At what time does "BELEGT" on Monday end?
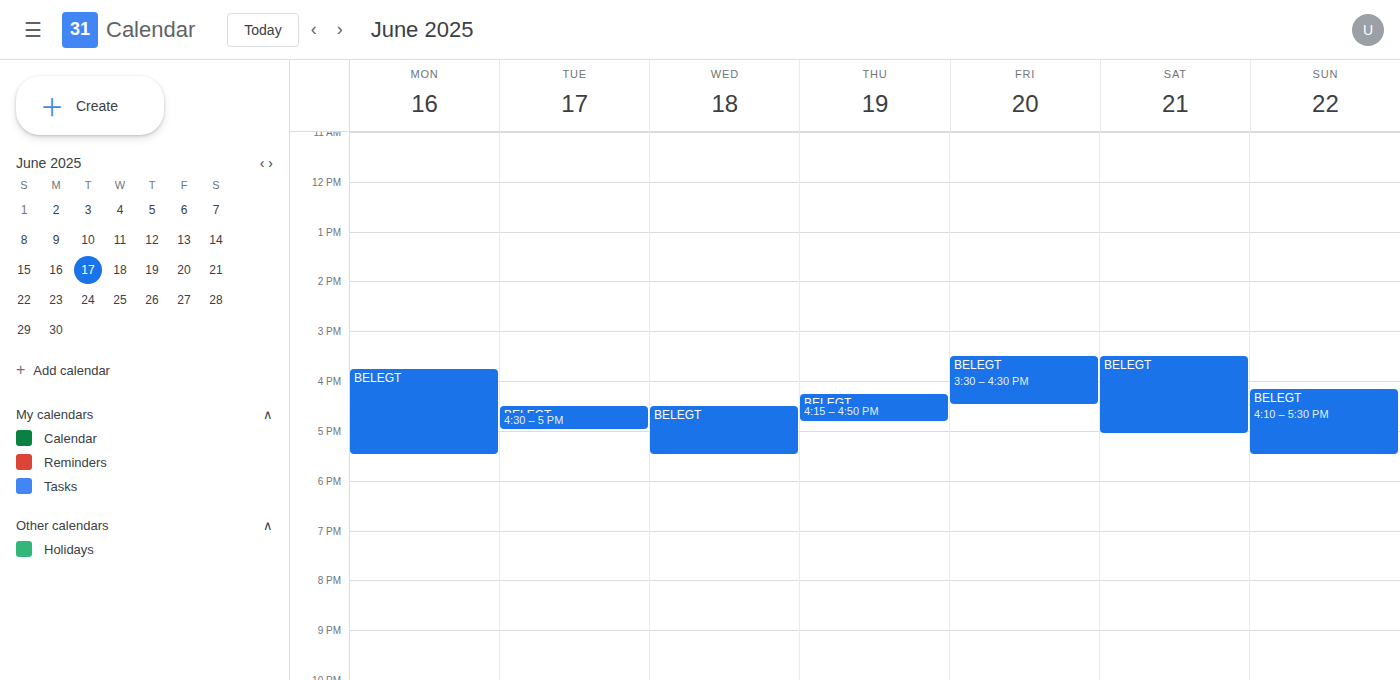
5:30 PM